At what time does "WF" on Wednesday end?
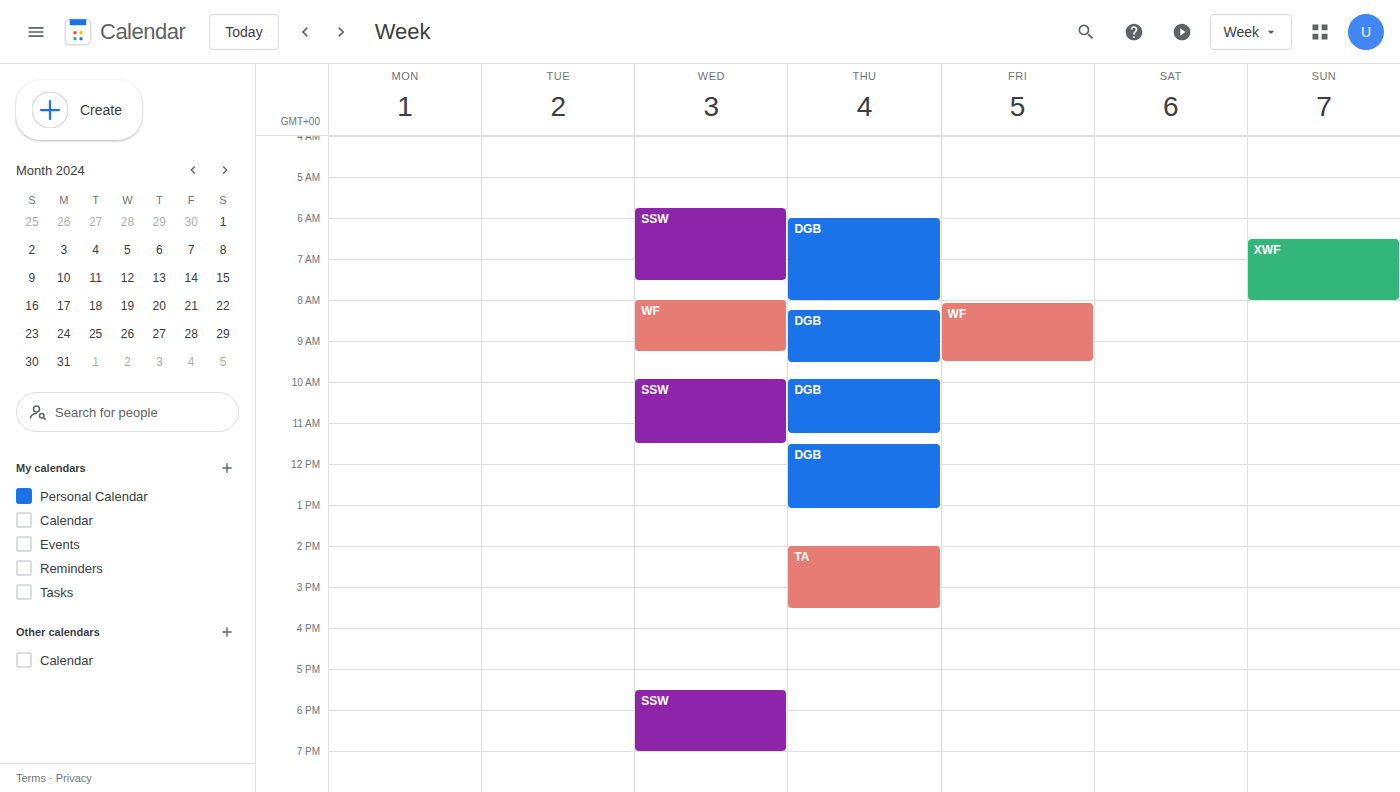
9:15 AM